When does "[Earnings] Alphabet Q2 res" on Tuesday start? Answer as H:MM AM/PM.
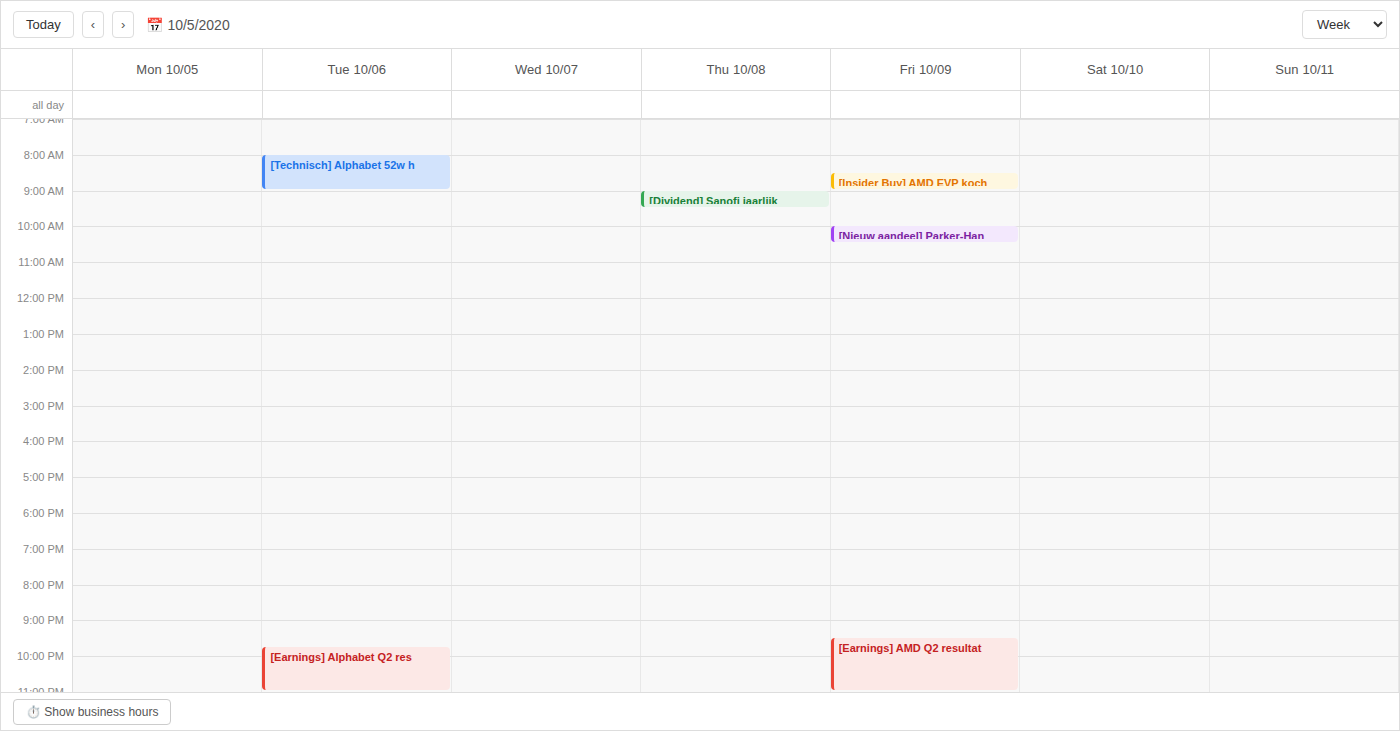
9:45 PM